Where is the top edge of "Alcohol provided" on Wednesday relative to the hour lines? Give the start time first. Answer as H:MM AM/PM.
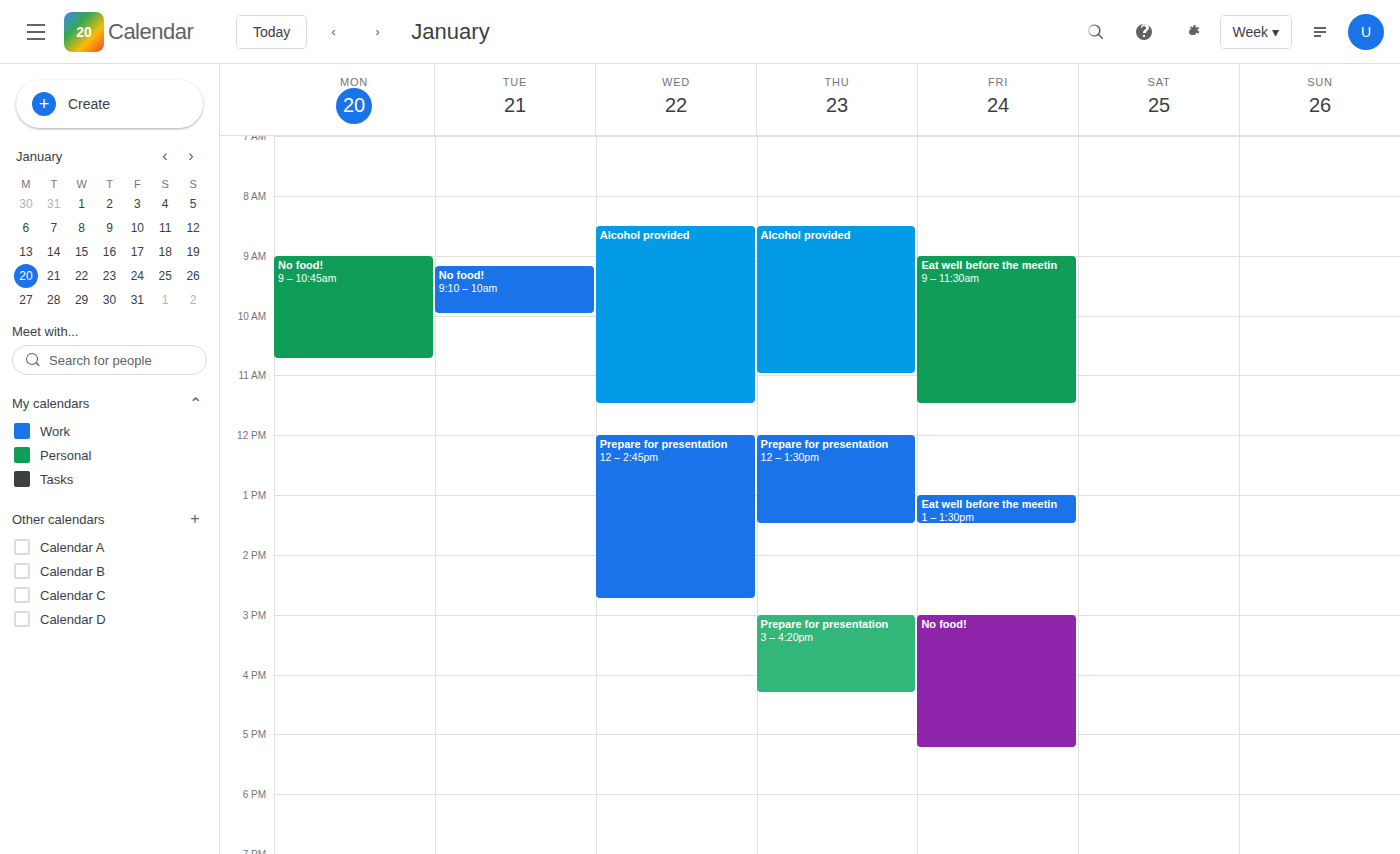
8:30 AM -- halfway between the 8 AM and 9 AM lines.